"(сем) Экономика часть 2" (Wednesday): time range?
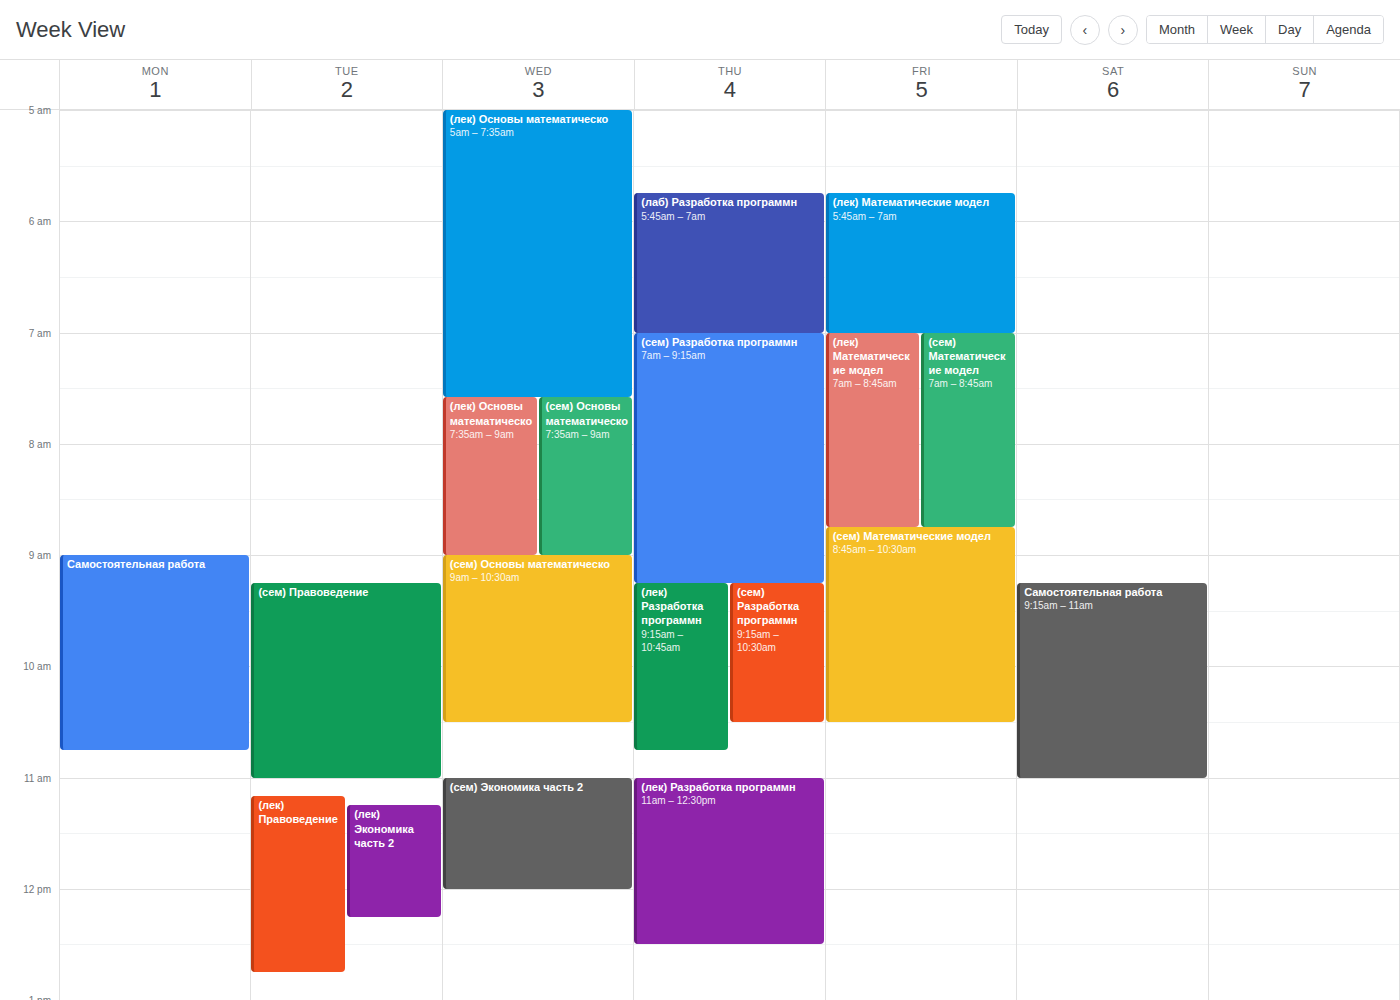
11:00 AM to 12:00 PM